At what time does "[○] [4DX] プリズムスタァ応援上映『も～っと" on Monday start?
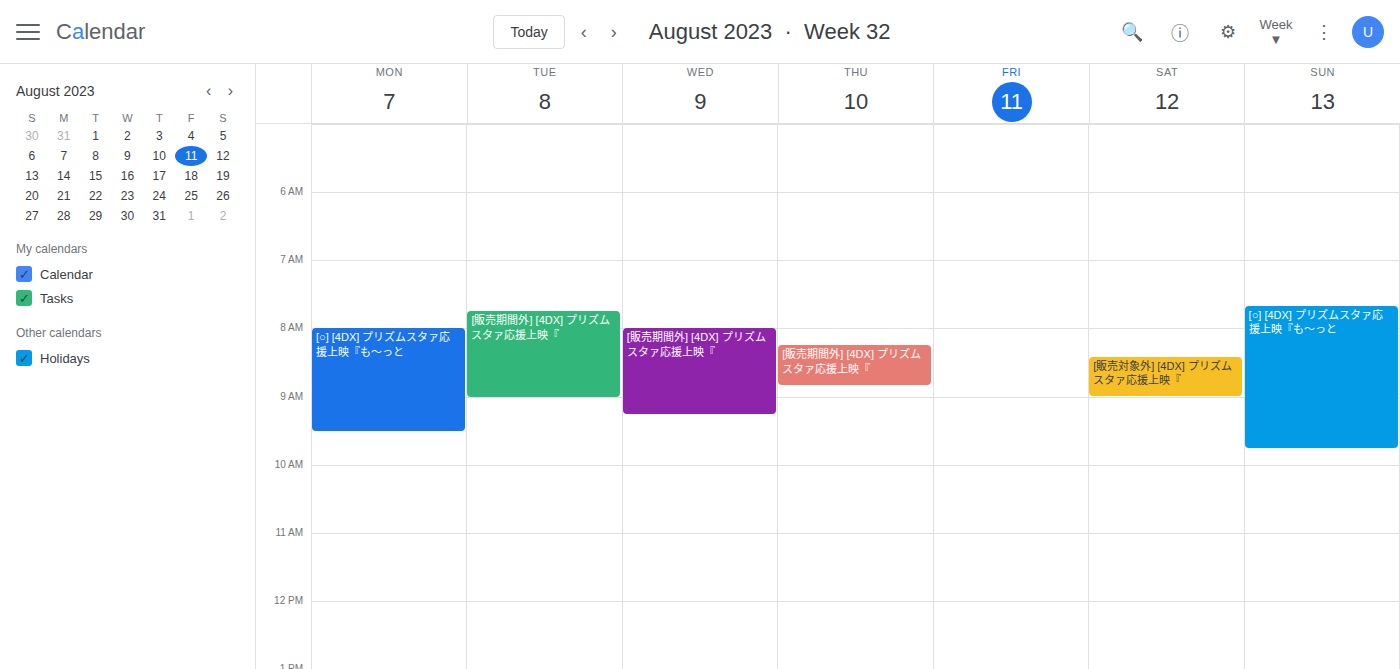
8:00 AM